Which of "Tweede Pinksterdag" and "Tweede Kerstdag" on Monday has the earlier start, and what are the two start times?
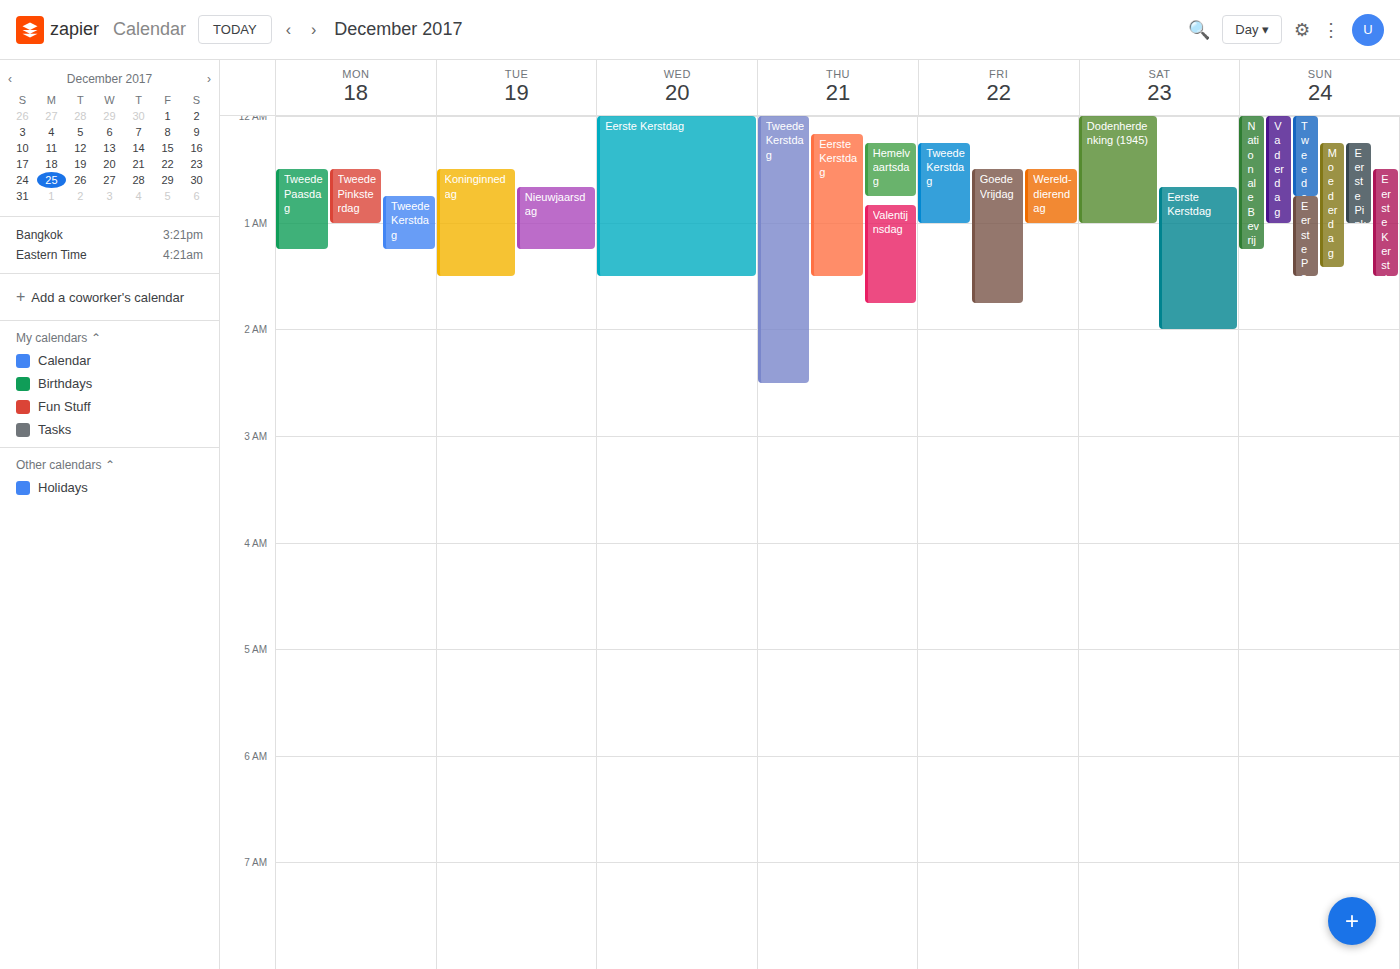
"Tweede Pinksterdag" 12:30 AM; "Tweede Kerstdag" 12:45 AM.